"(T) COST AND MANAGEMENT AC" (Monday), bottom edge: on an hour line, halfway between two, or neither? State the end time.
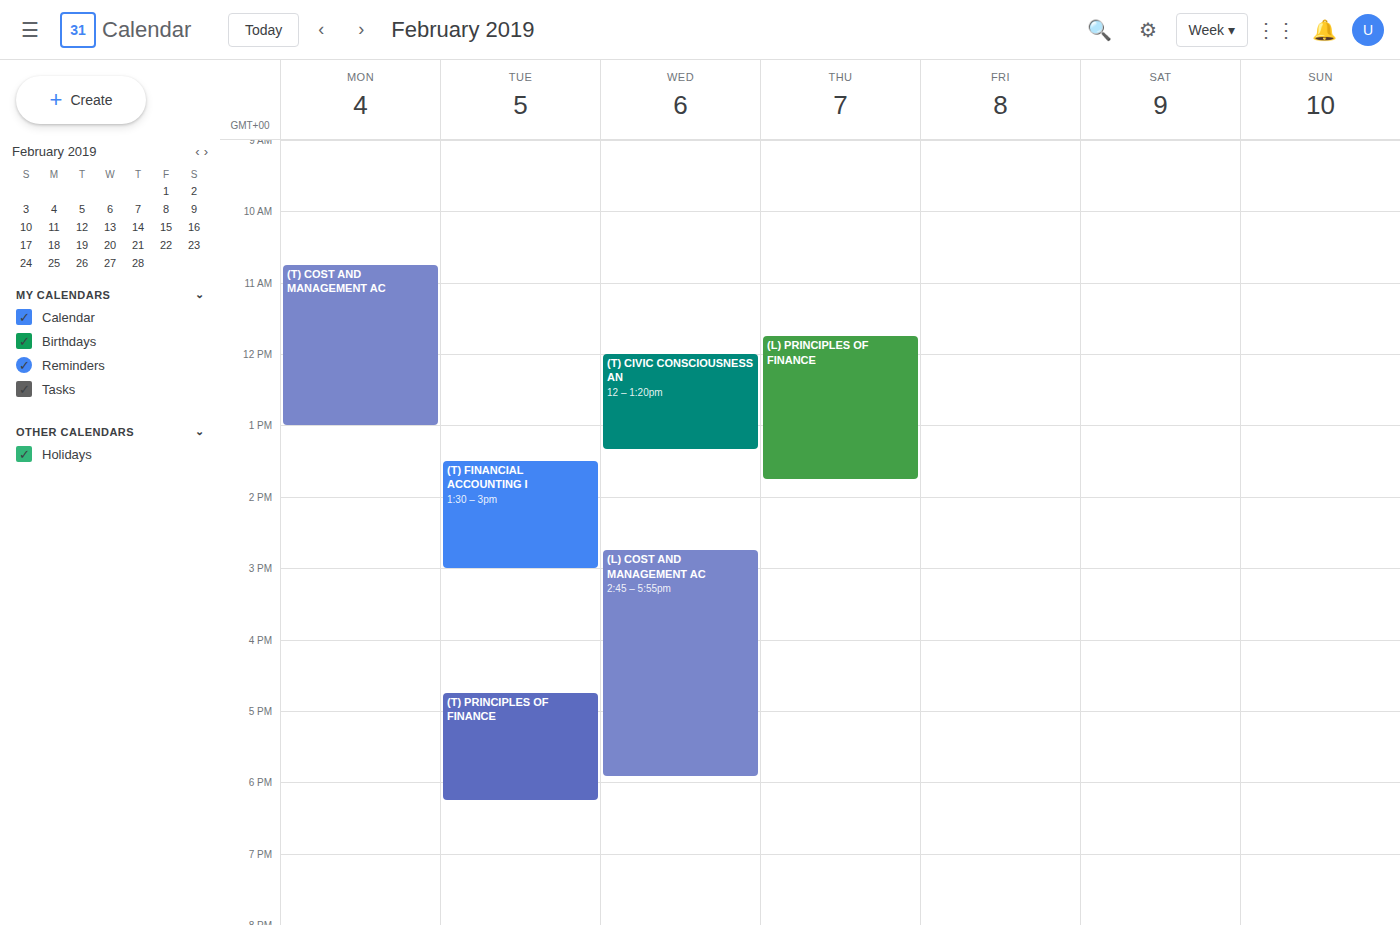
1:00 PM -- exactly on the 1 PM line.